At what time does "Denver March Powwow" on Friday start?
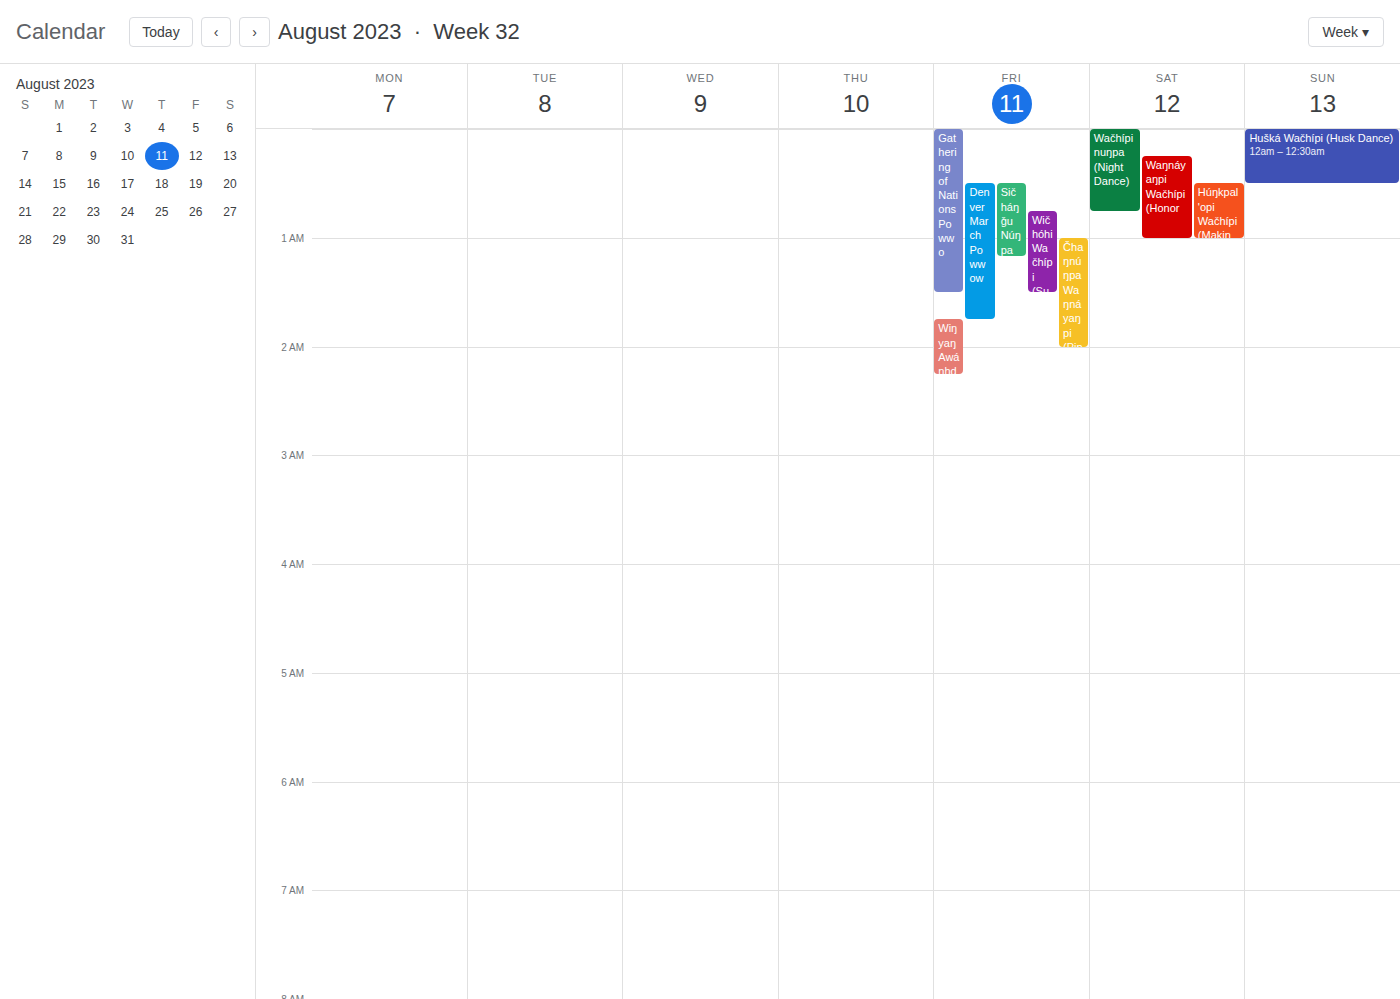
12:30 AM